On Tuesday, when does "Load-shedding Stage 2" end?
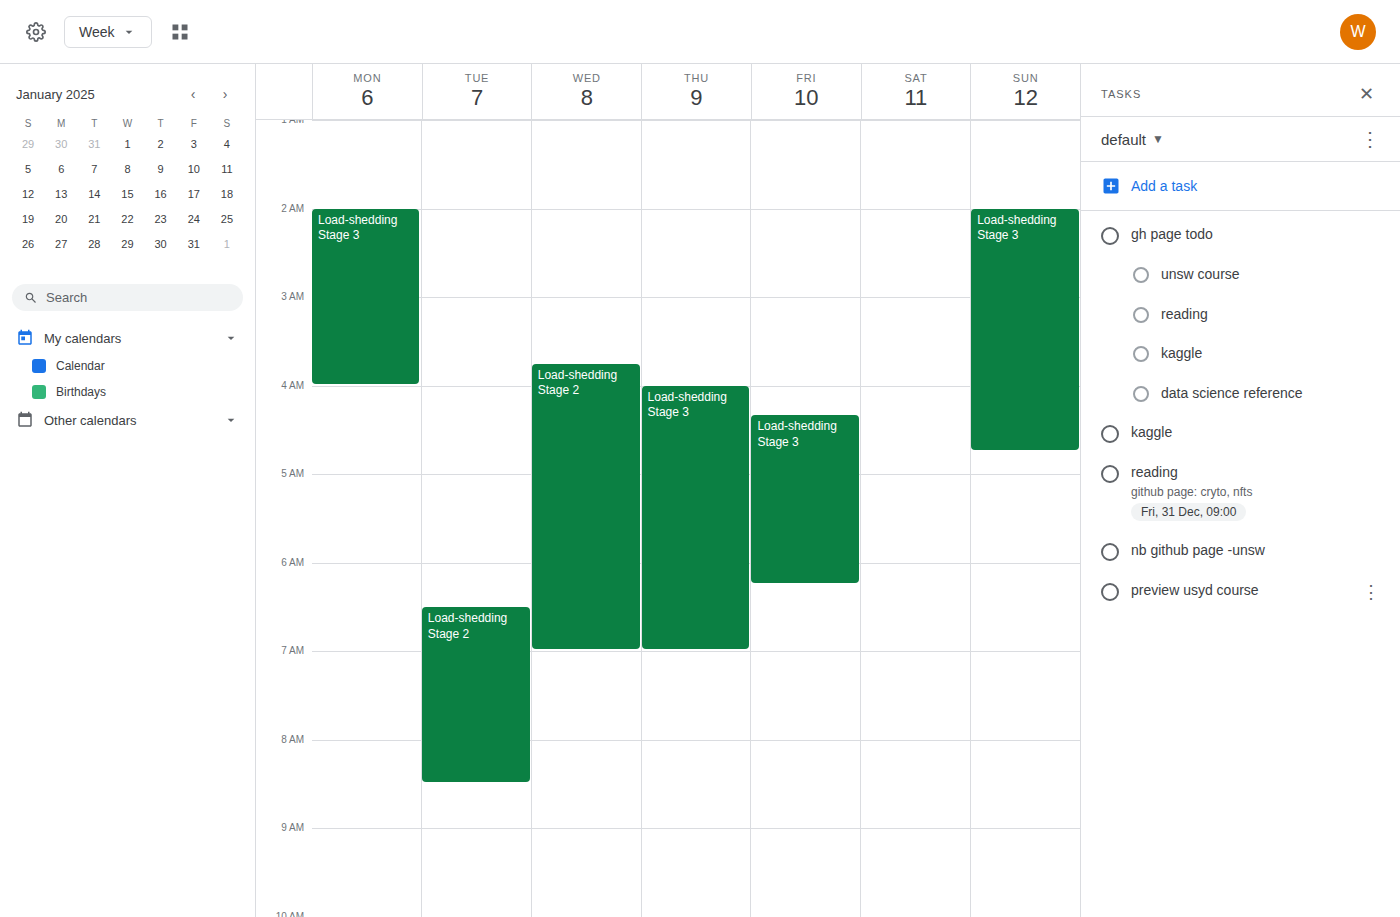
8:30 AM